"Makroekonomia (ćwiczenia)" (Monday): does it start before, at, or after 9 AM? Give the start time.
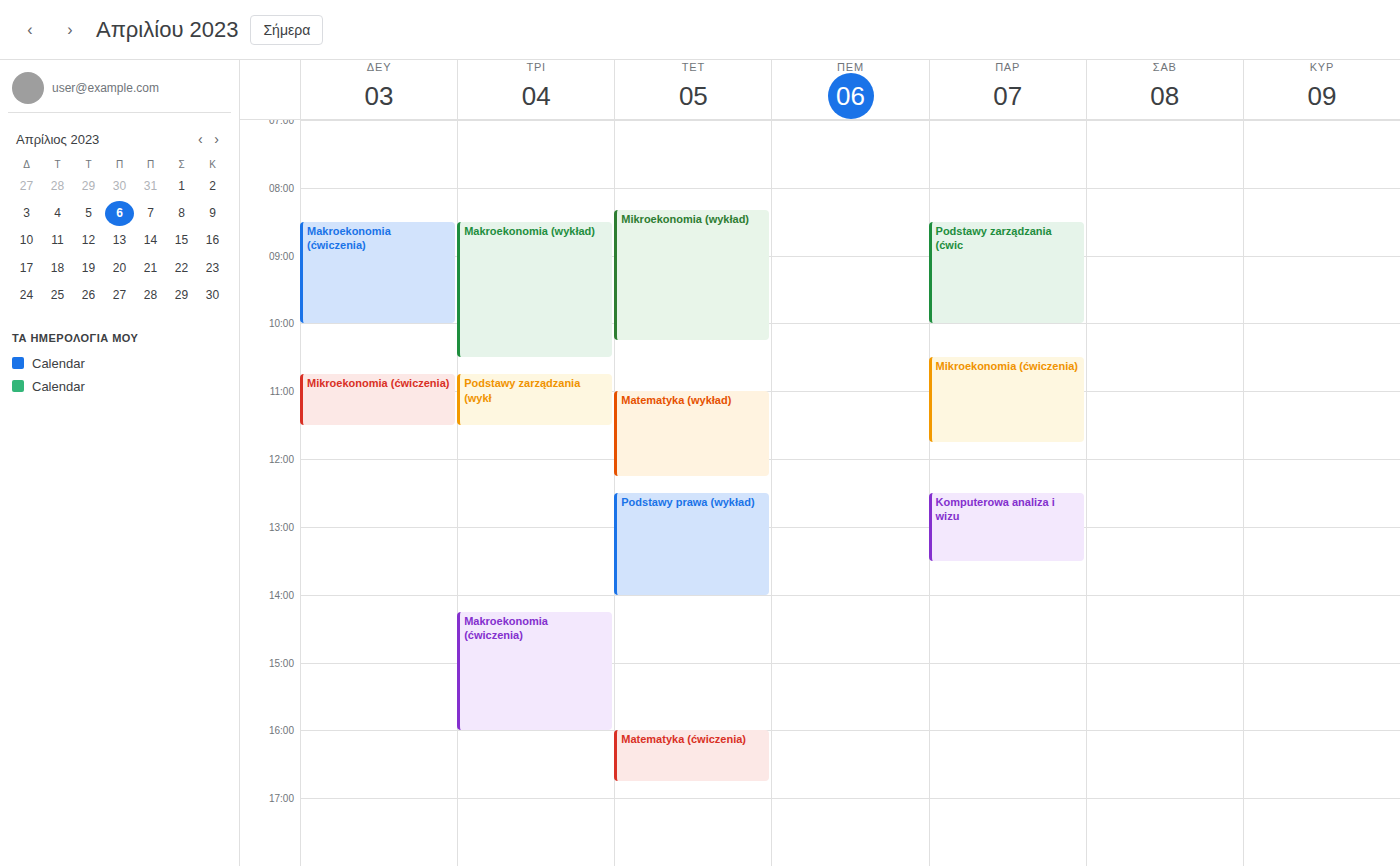
8:30 AM -- before 9 AM, 30 minutes above the 9 AM line.